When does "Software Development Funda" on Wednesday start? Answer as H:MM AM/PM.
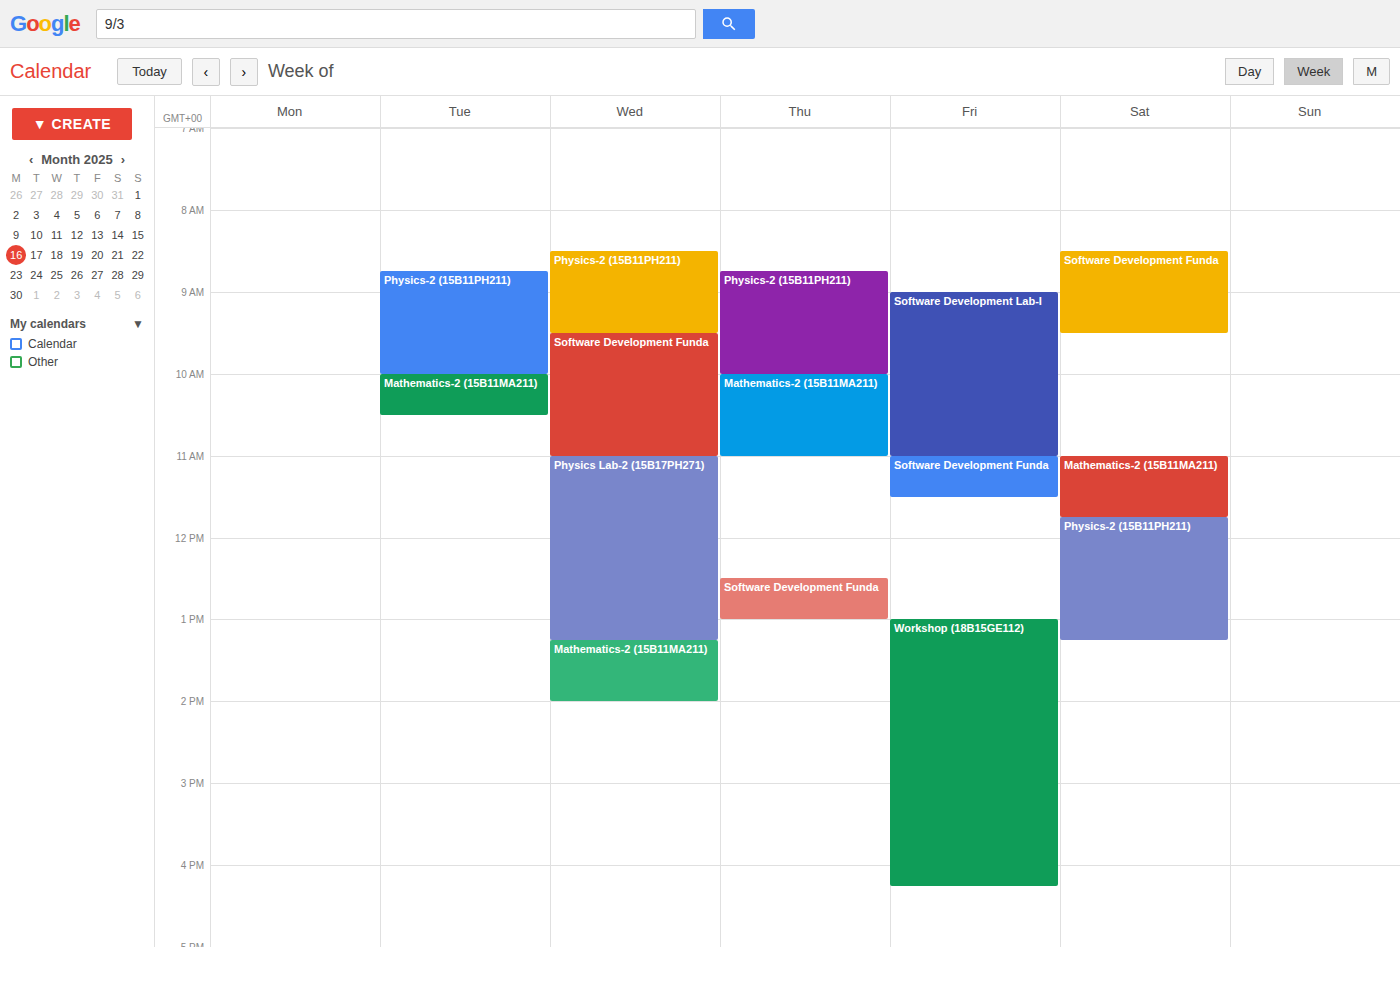
9:30 AM